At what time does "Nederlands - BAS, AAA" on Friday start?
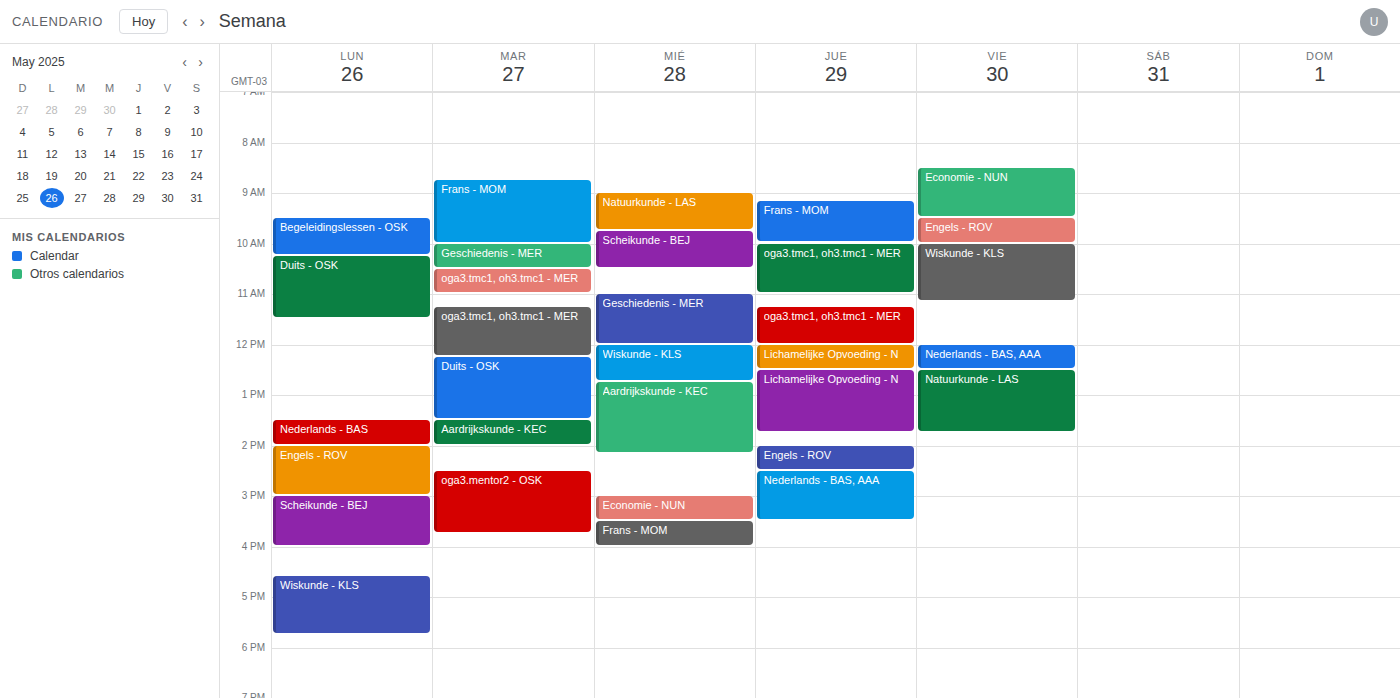
12:00 PM